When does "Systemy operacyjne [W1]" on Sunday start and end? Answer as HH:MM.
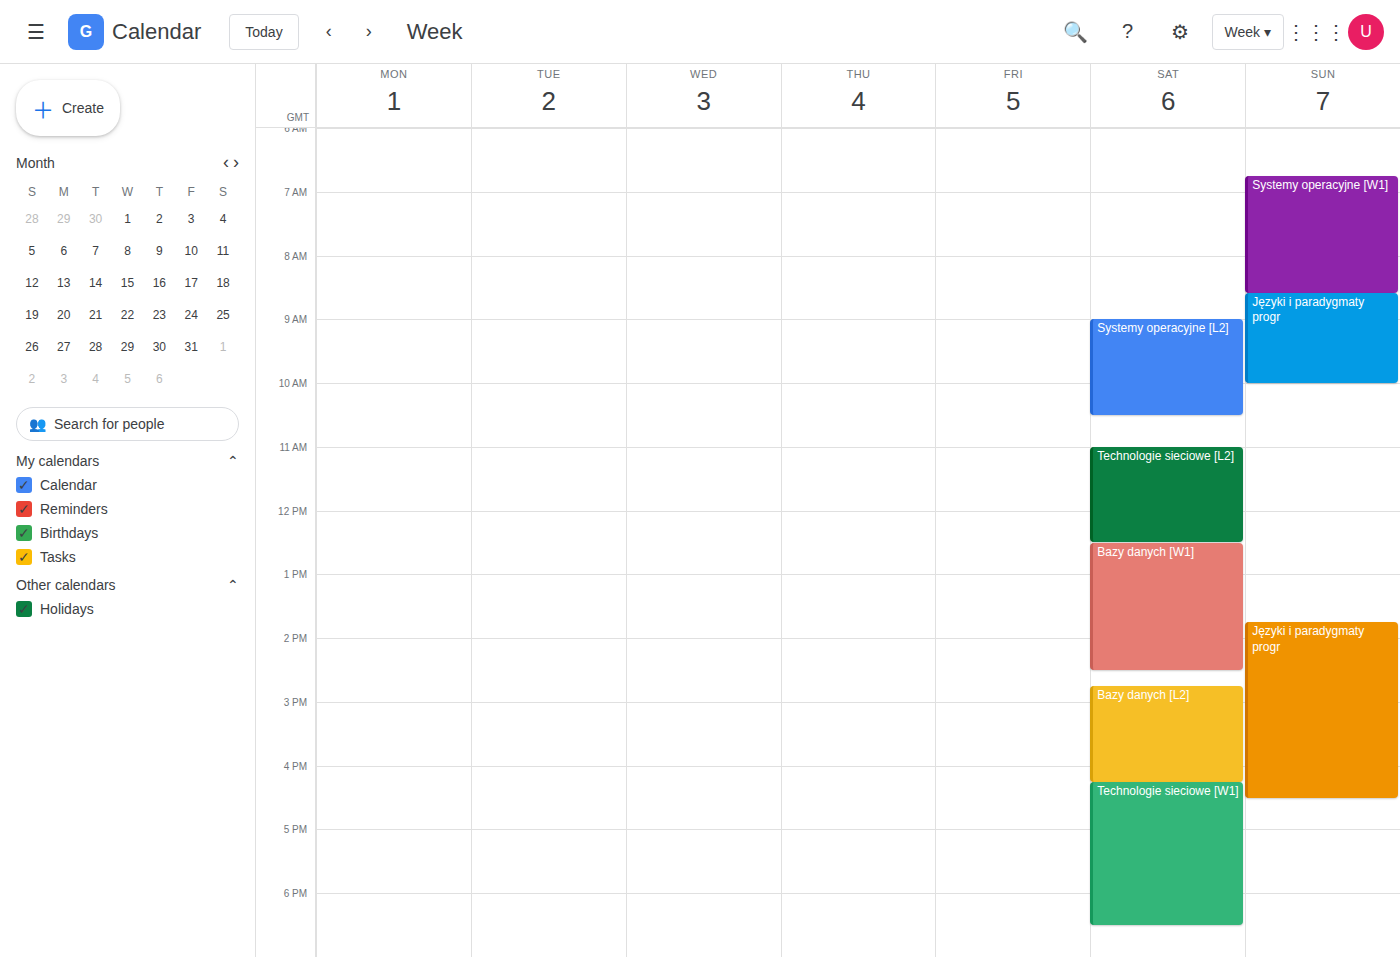
06:45 to 08:35